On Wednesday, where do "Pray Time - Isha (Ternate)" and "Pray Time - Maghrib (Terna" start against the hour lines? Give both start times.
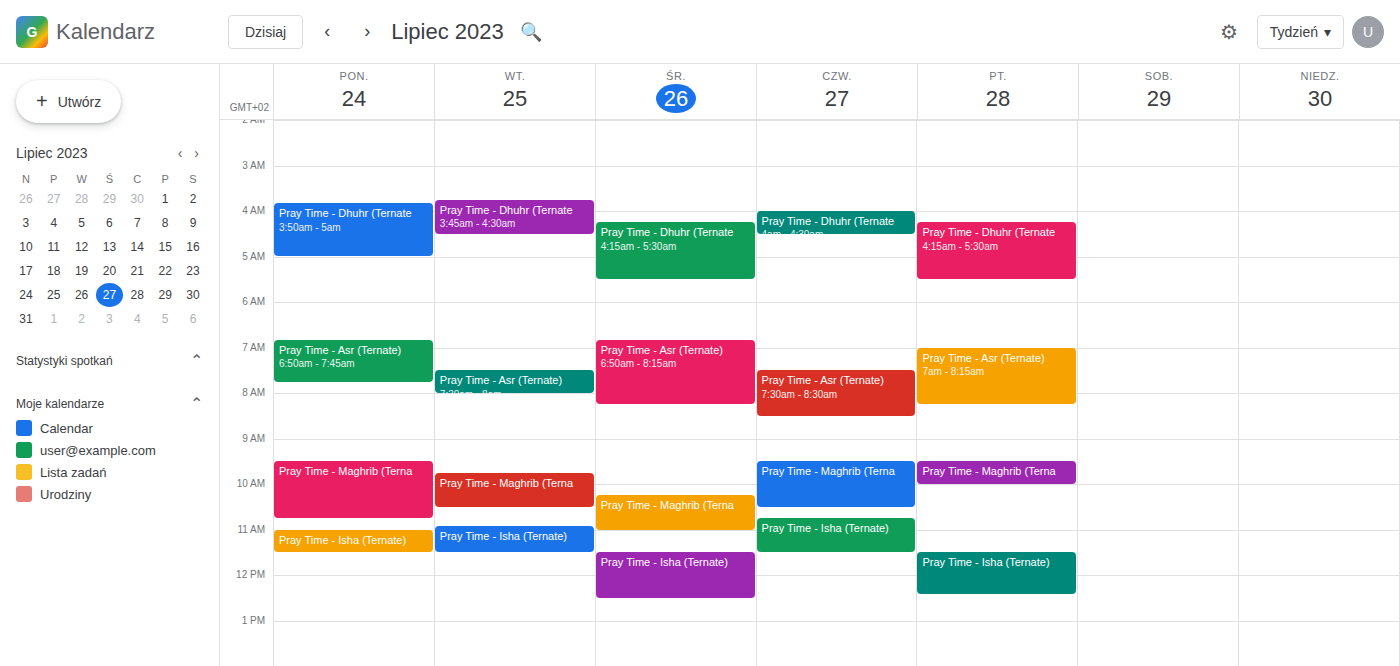
"Pray Time - Isha (Ternate)": 11:30 AM, halfway between the 11 AM and 12 PM lines. "Pray Time - Maghrib (Terna": 10:15 AM, neither: a quarter of the way from the 10 AM line to the 11 AM line.